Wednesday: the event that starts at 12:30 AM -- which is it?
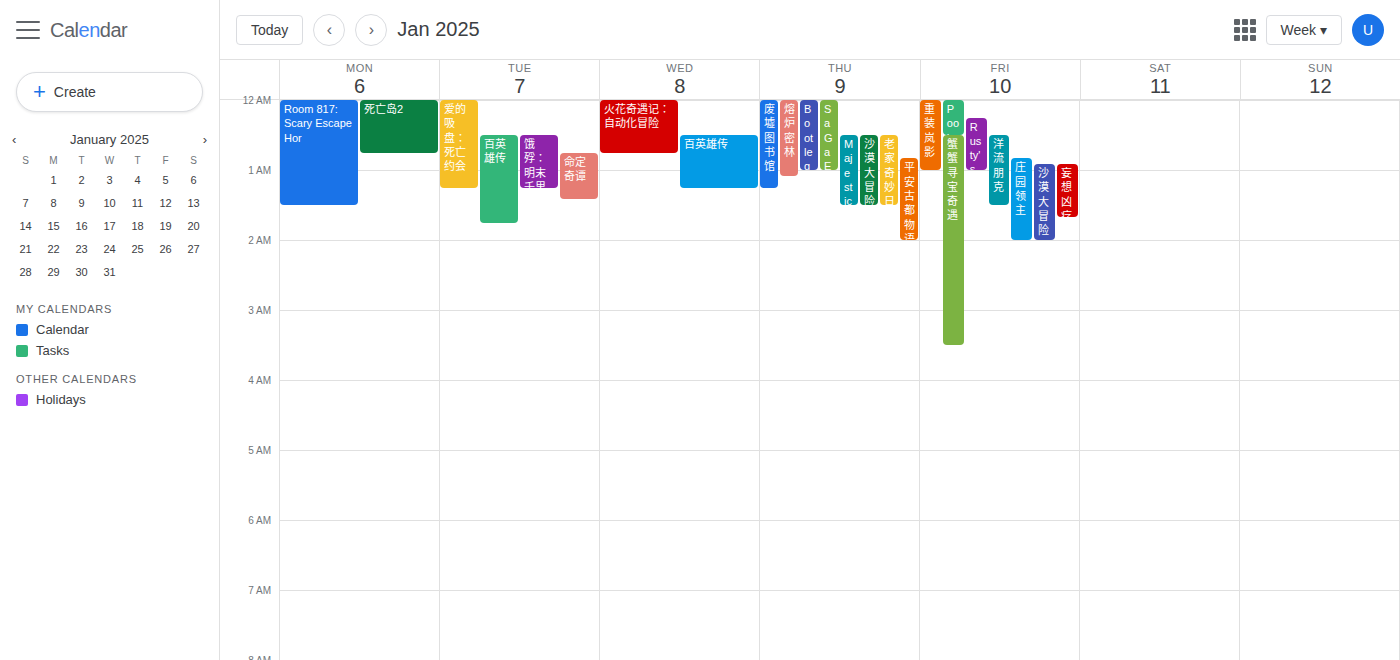
"百英雄传"